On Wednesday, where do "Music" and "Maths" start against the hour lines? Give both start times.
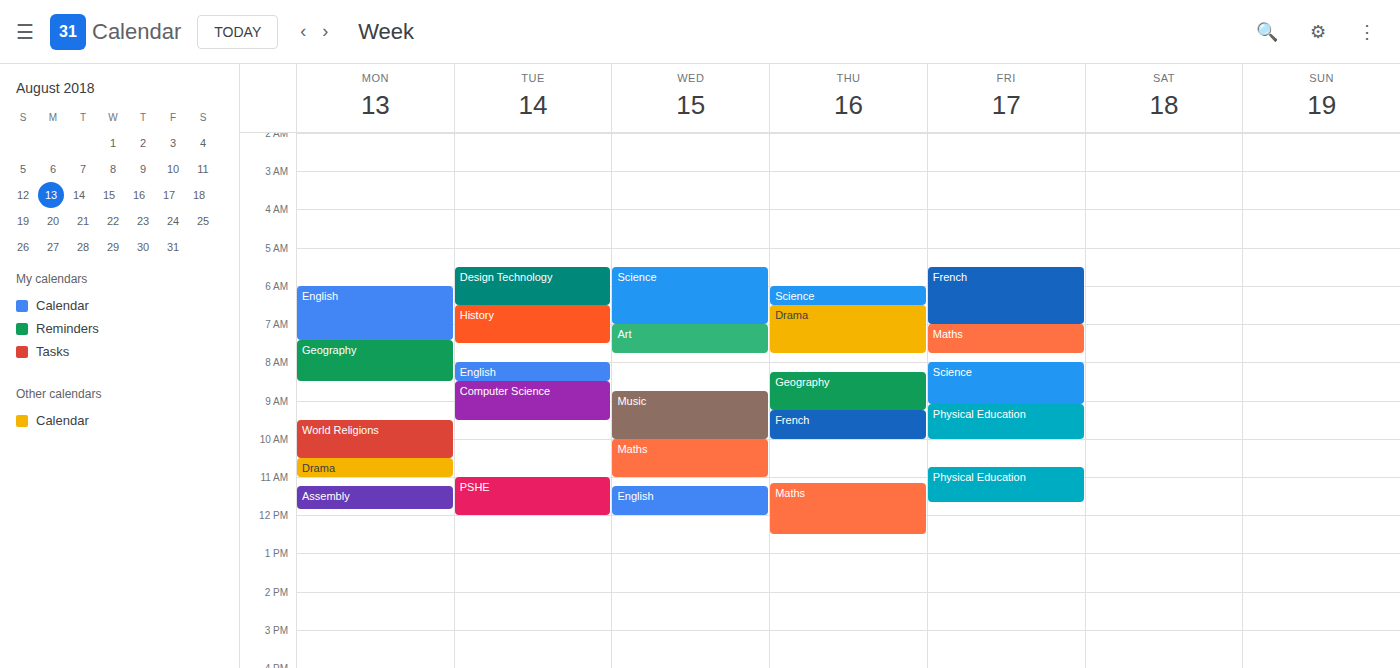
"Music": 8:45 AM, neither: three quarters of the way from the 8 AM line to the 9 AM line. "Maths": 10:00 AM, exactly on the 10 AM line.